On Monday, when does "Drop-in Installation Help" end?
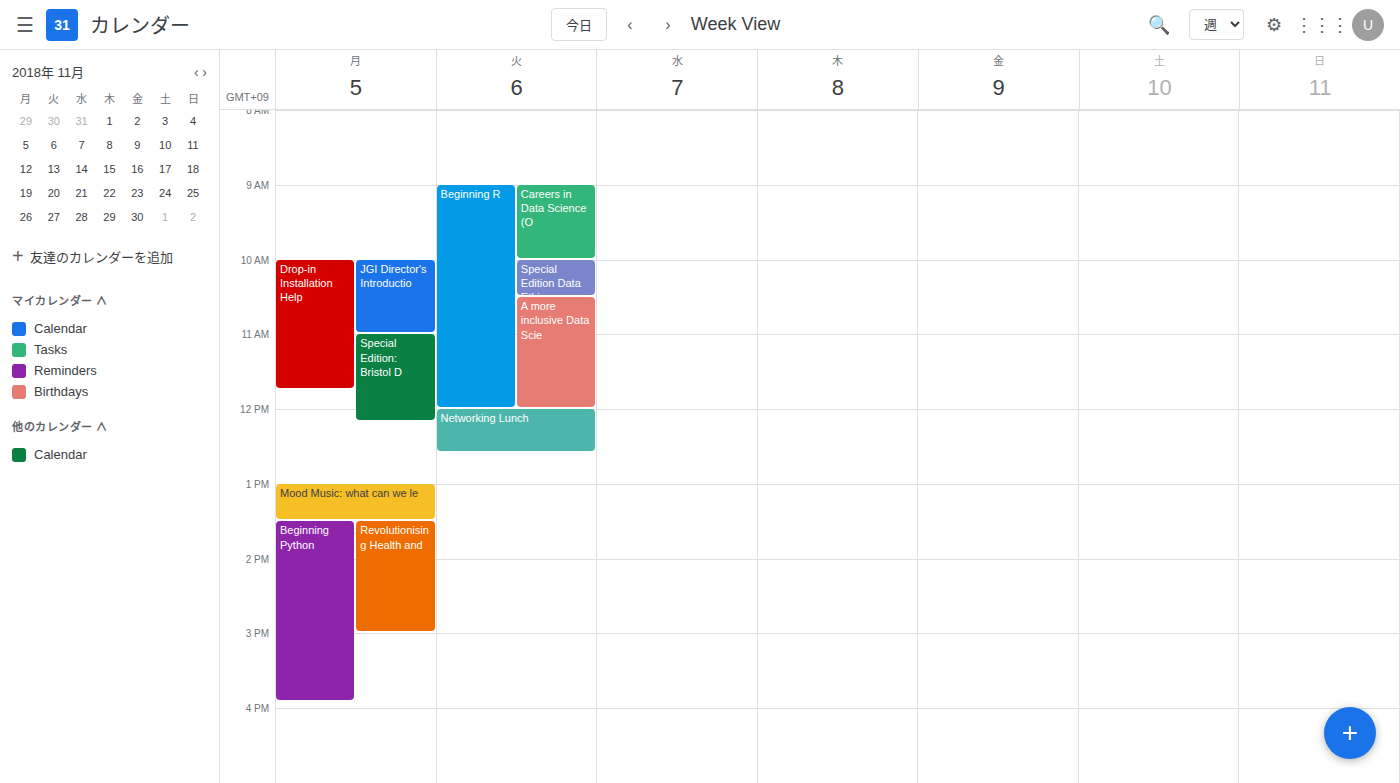
11:45